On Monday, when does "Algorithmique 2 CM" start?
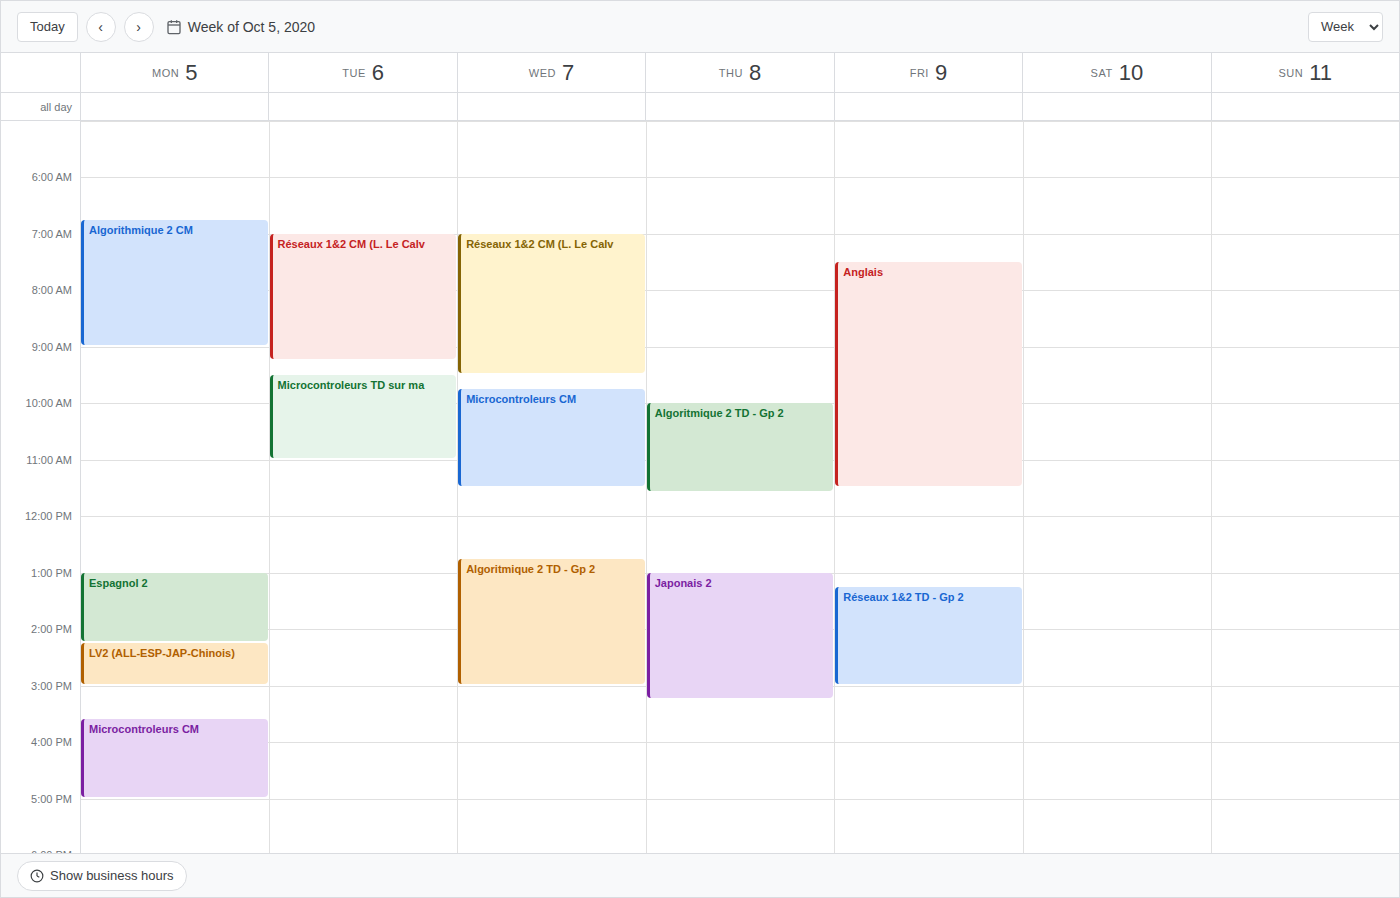
06:45